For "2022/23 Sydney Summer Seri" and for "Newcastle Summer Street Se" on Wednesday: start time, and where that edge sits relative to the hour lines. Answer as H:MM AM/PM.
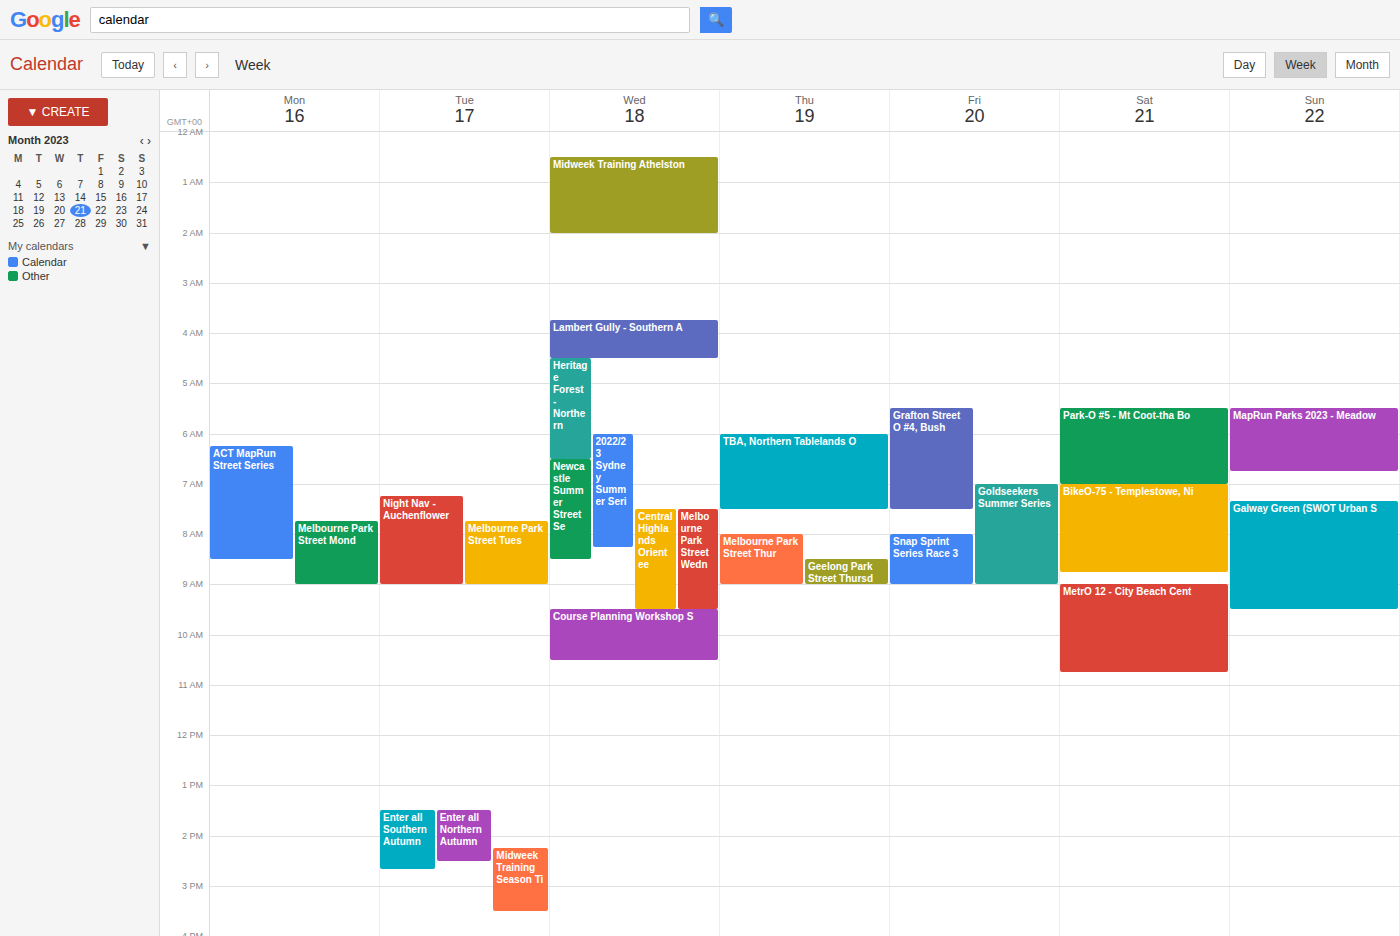
"2022/23 Sydney Summer Seri": 6:00 AM, exactly on the 6 AM line. "Newcastle Summer Street Se": 6:30 AM, halfway between the 6 AM and 7 AM lines.